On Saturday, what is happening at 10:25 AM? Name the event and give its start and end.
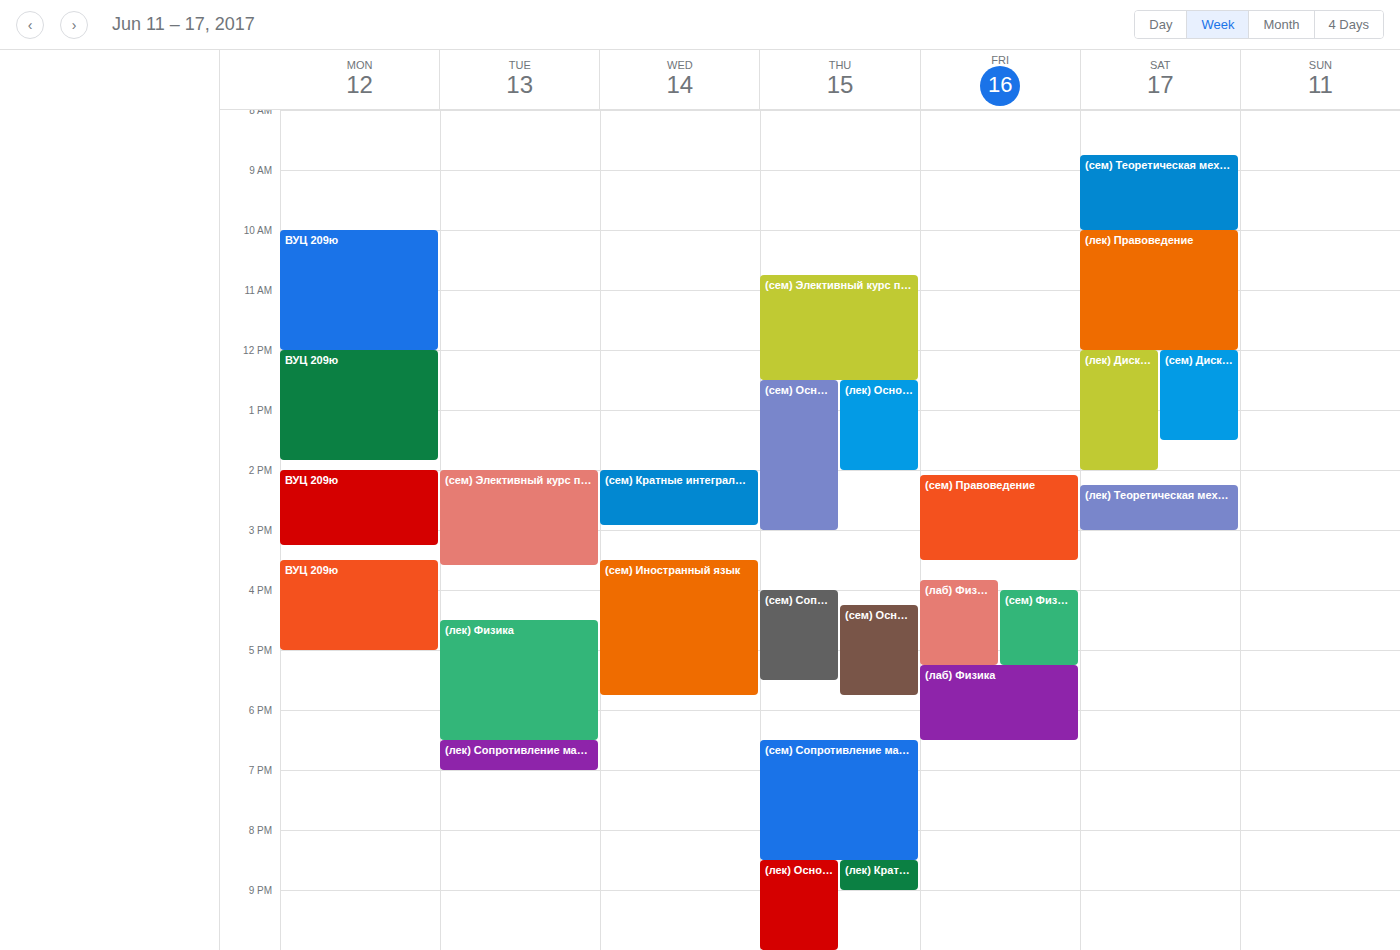
"(лек) Правоведение", 10:00 AM to 12:00 PM